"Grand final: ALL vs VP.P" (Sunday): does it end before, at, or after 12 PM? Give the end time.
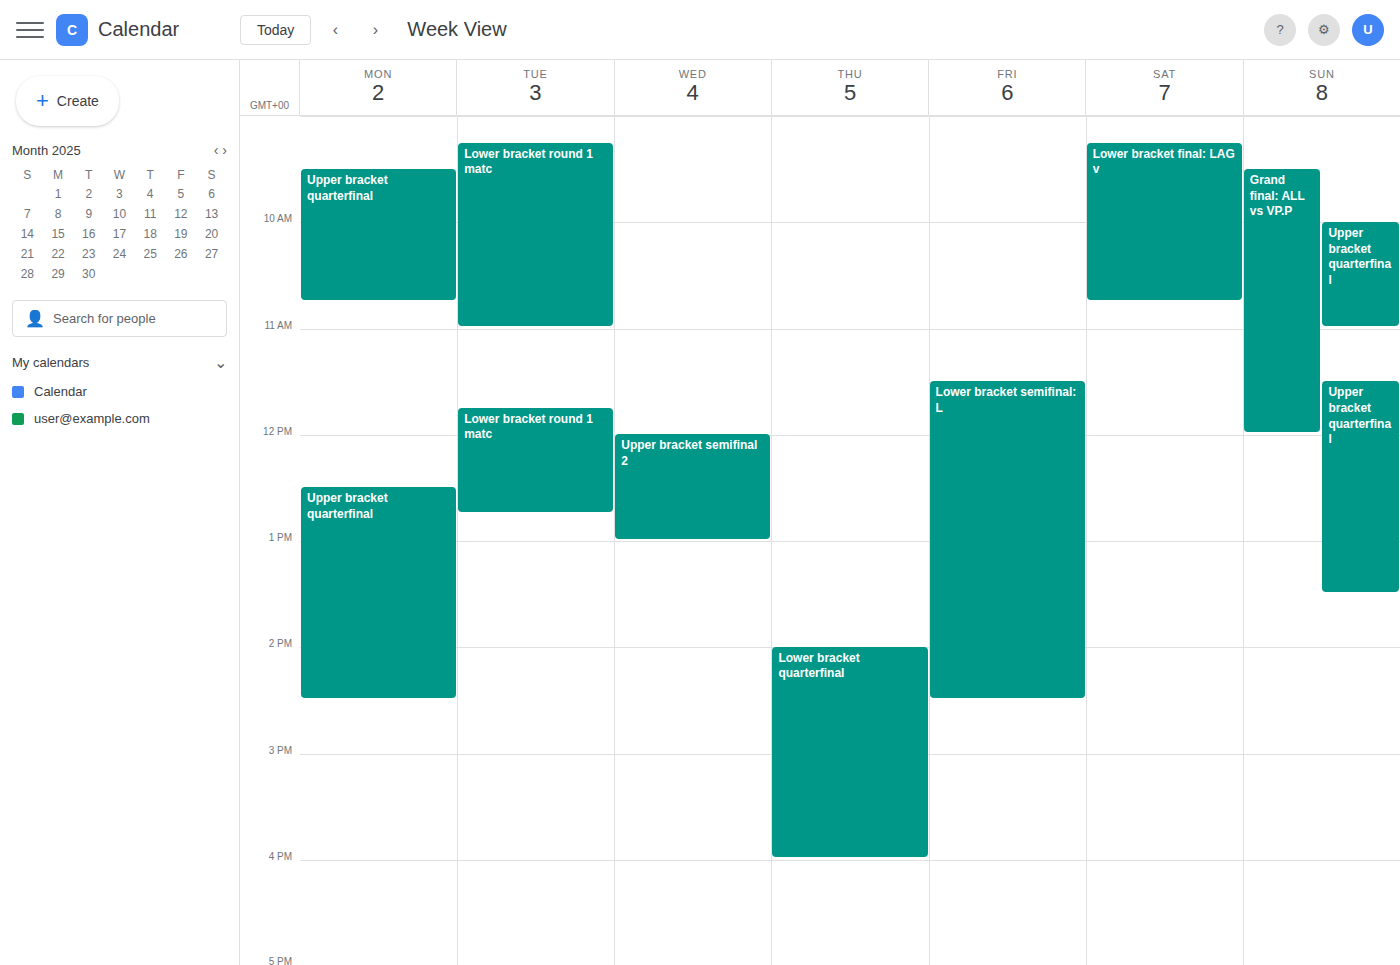
12:00 PM -- exactly at 12 PM, on the 12 PM line.